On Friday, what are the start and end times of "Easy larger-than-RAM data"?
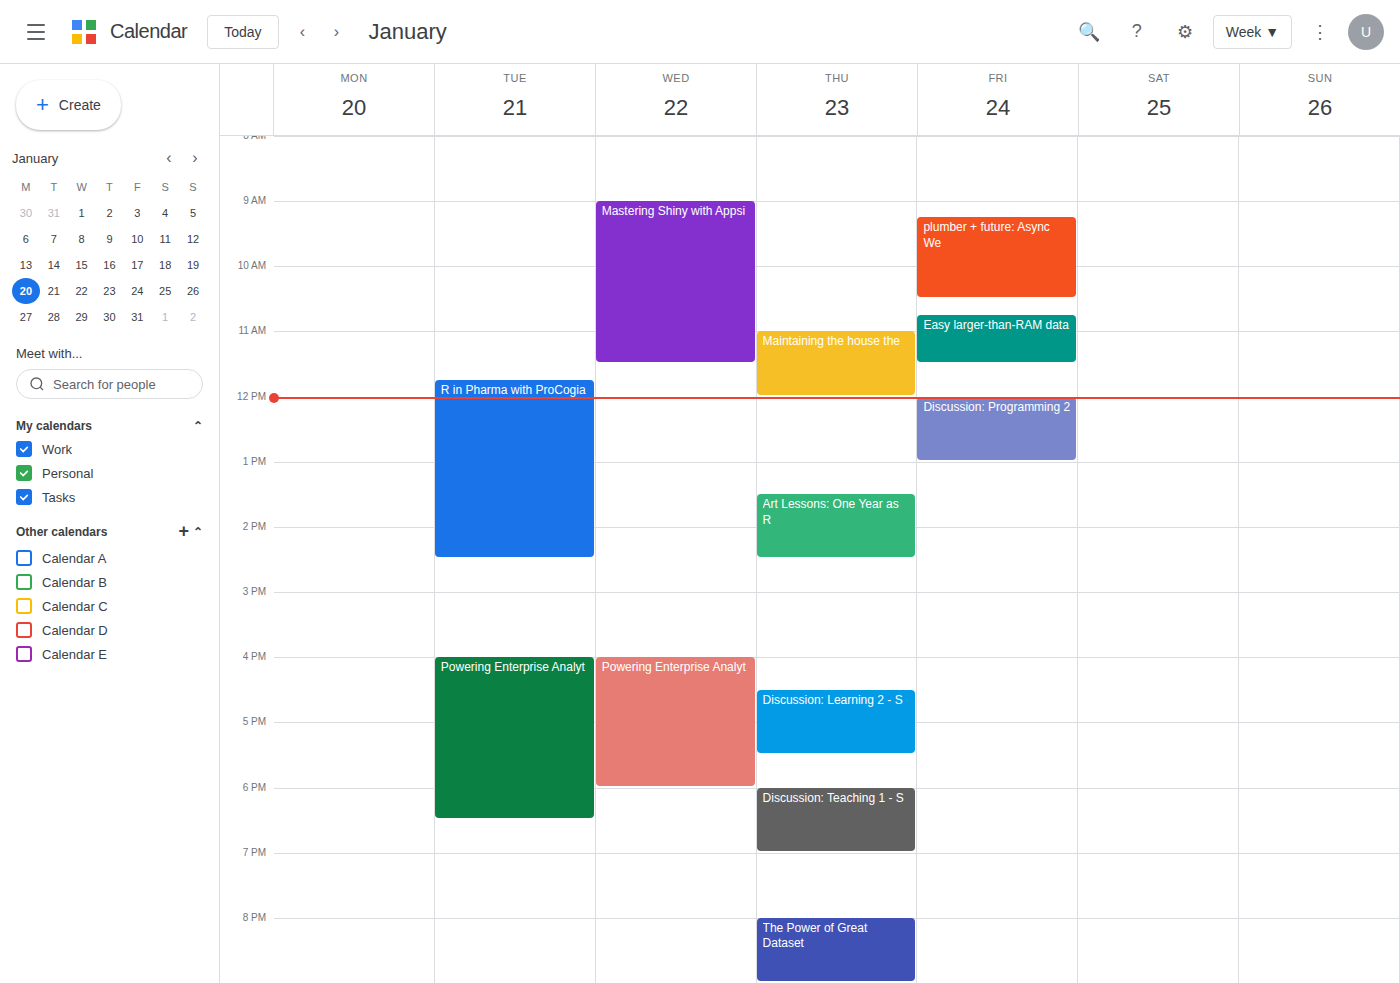
10:45 AM to 11:30 AM